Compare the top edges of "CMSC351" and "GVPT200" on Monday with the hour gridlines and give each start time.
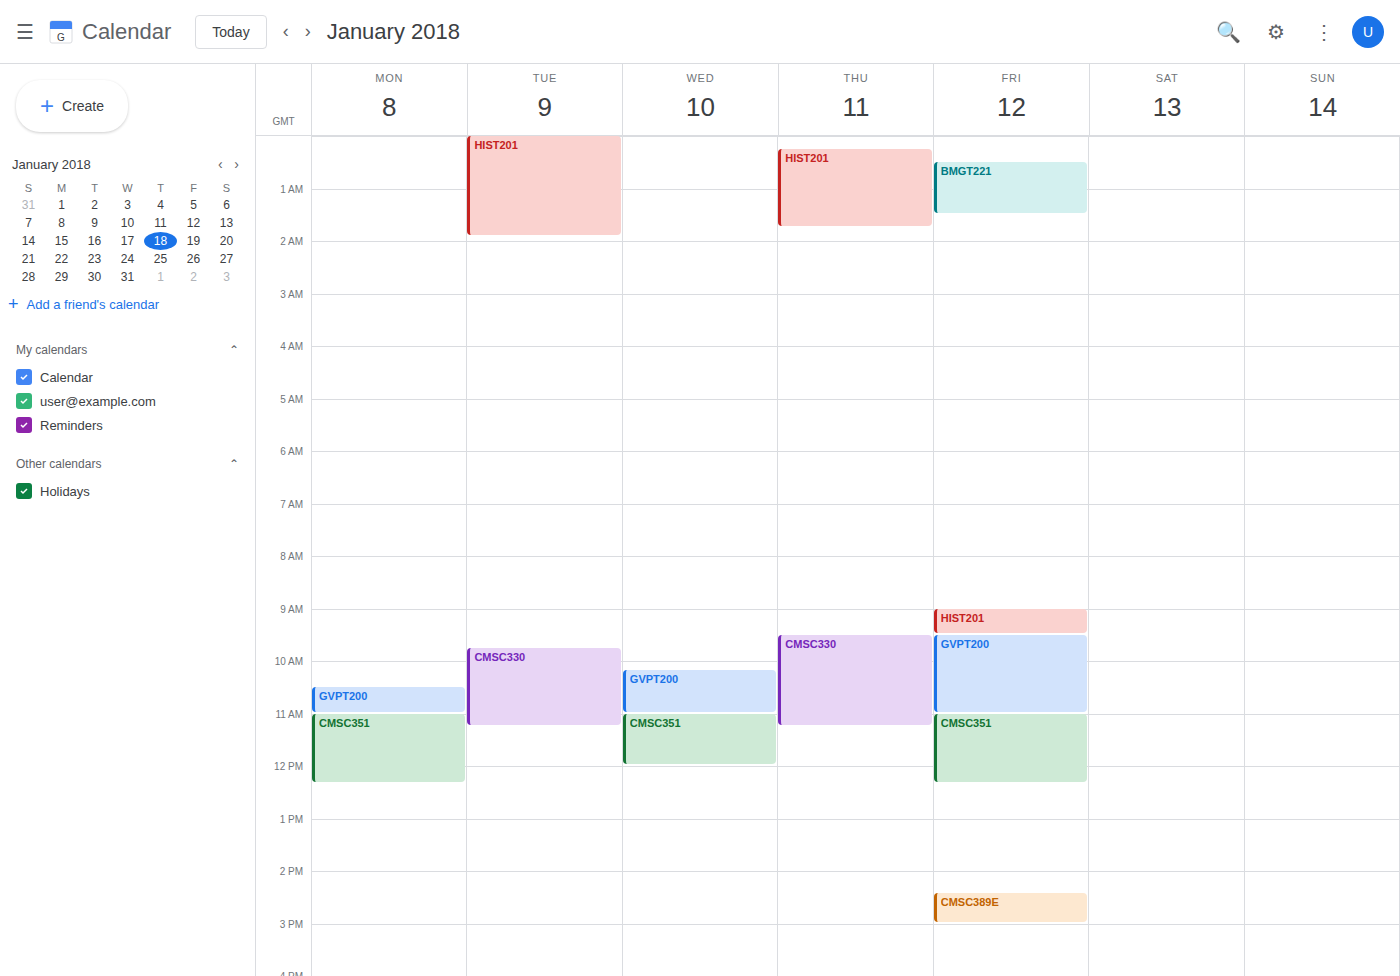
"CMSC351": 11:00 AM, exactly on the 11 AM line. "GVPT200": 10:30 AM, halfway between the 10 AM and 11 AM lines.